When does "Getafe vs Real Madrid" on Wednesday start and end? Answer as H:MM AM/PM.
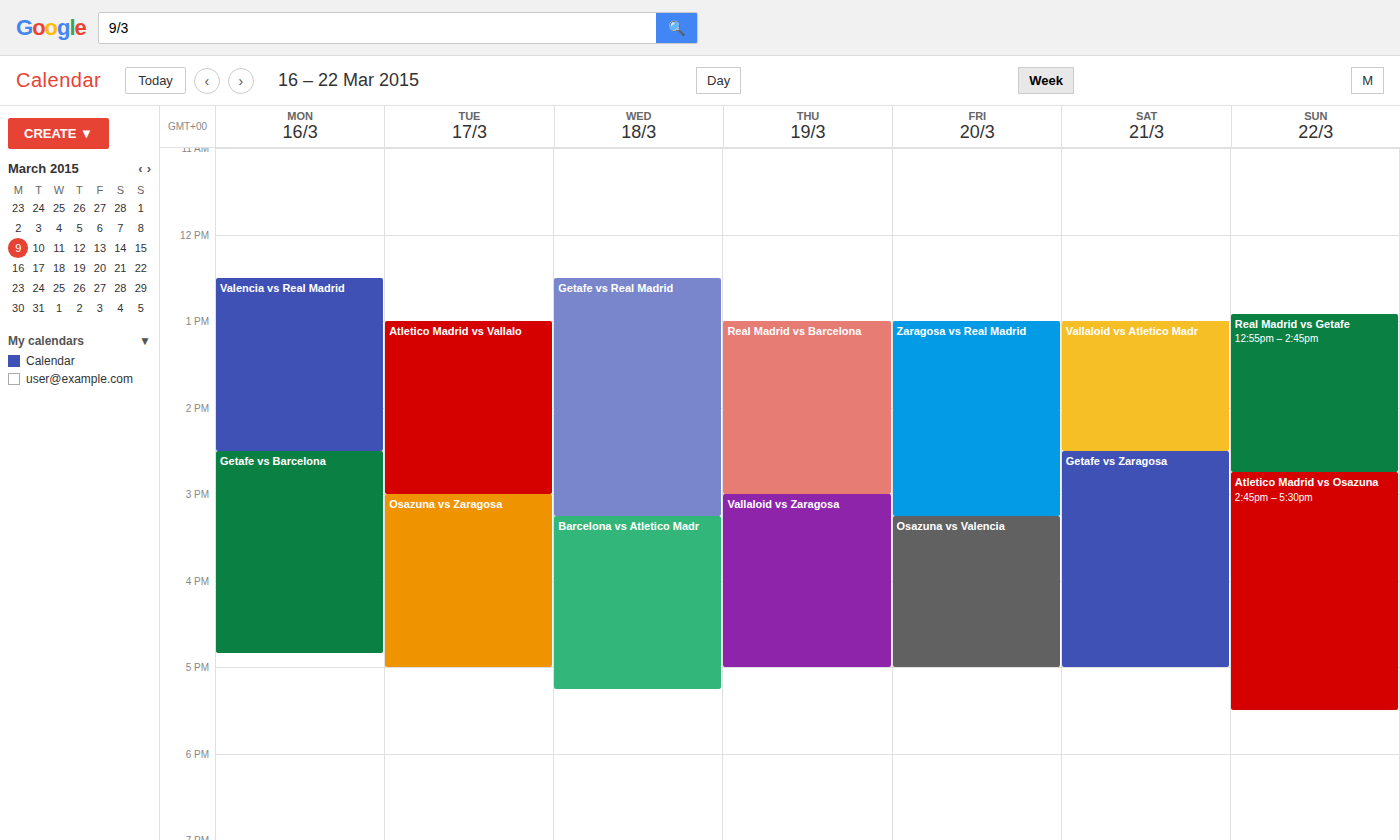
12:30 PM to 3:15 PM